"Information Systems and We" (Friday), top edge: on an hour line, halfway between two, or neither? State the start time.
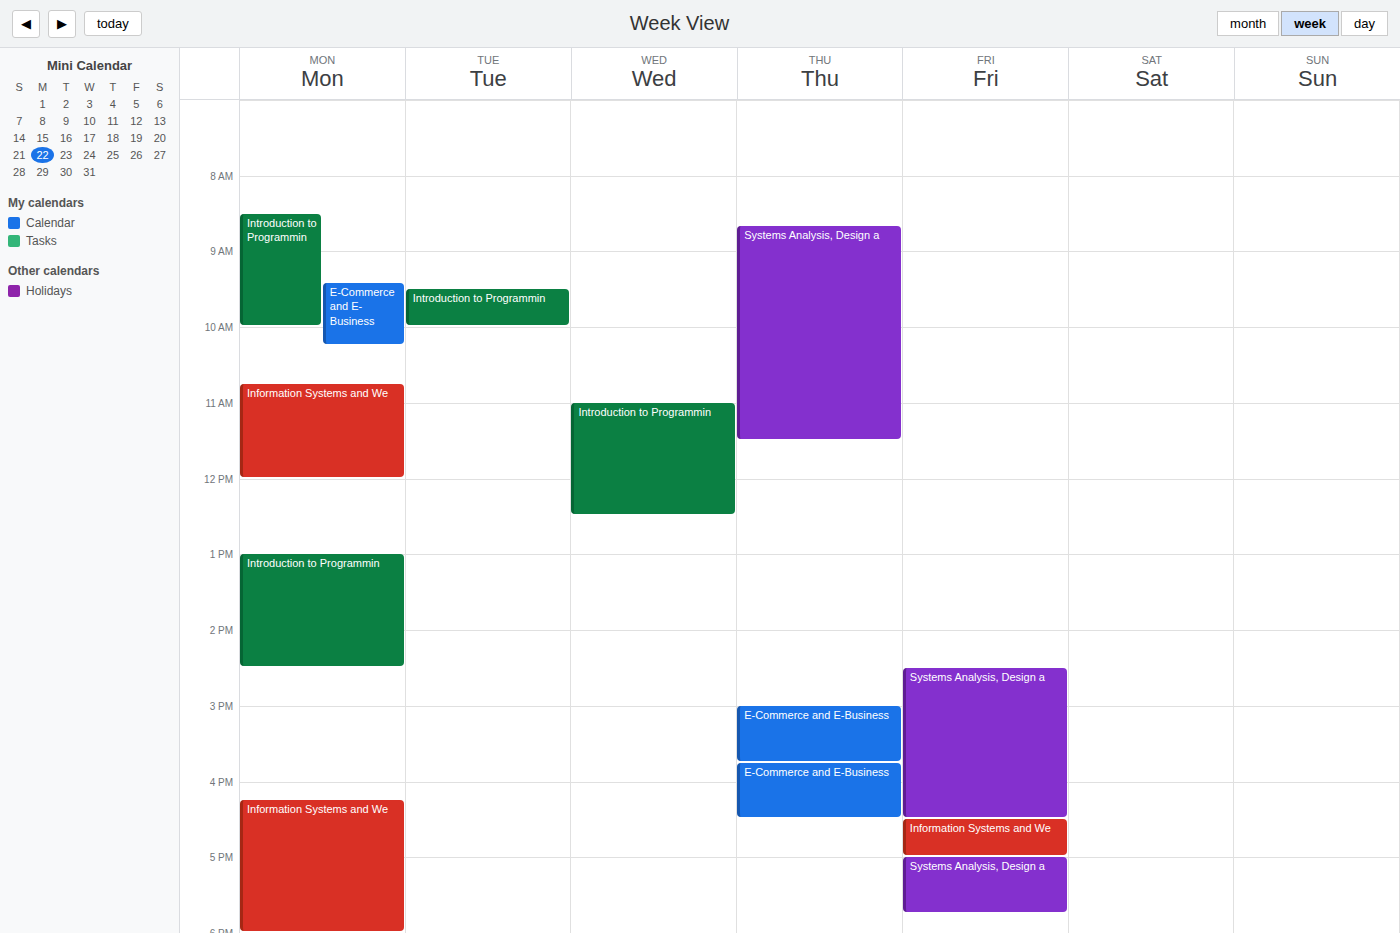
4:30 PM -- halfway between the 4 PM and 5 PM lines.